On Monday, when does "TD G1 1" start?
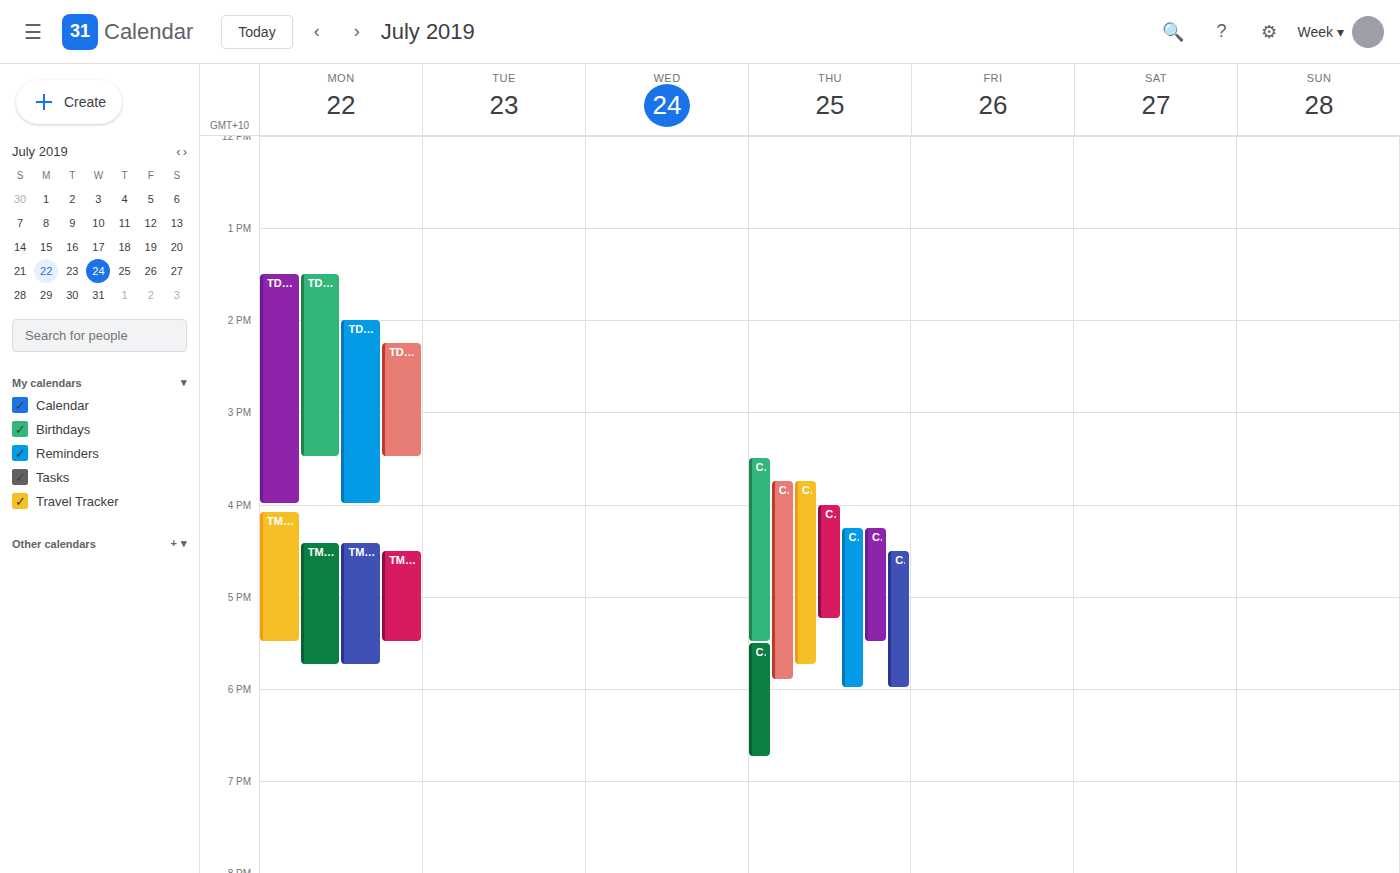
2:00 PM